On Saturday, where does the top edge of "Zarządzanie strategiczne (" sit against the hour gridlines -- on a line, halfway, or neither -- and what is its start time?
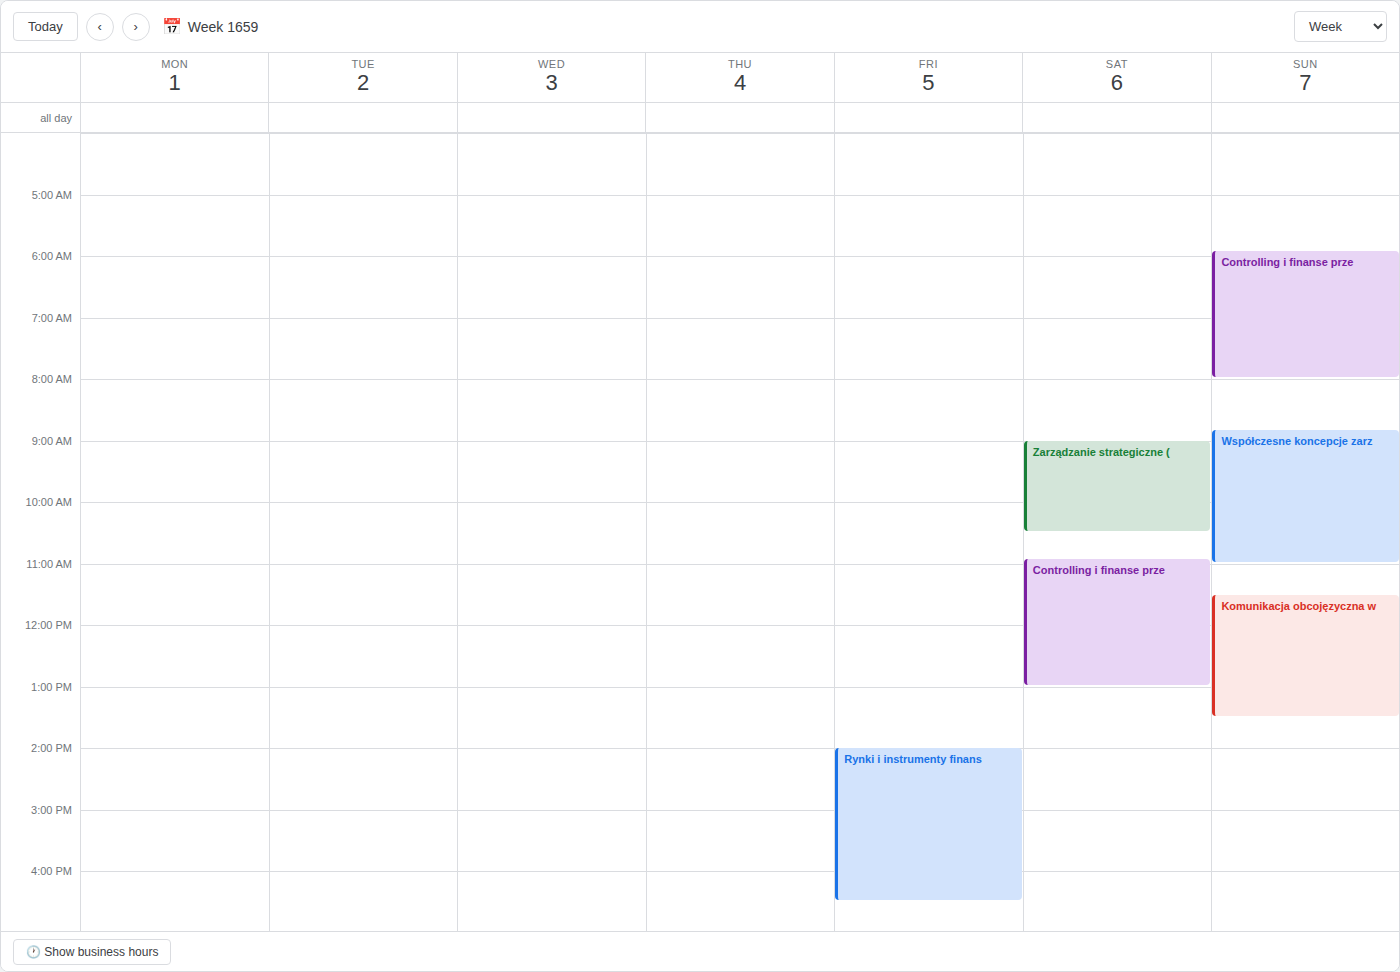
09:00 -- exactly on the 09:00 line.